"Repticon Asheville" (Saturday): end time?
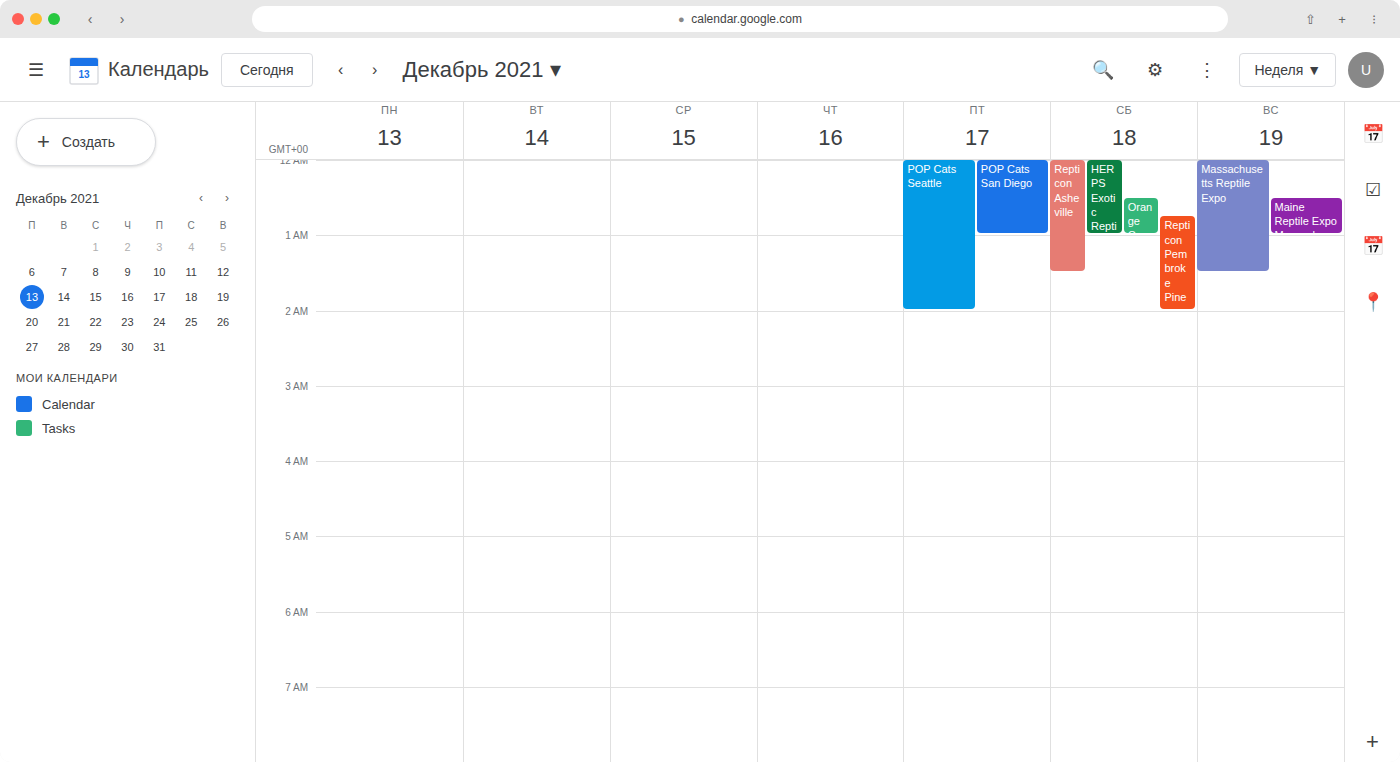
01:30